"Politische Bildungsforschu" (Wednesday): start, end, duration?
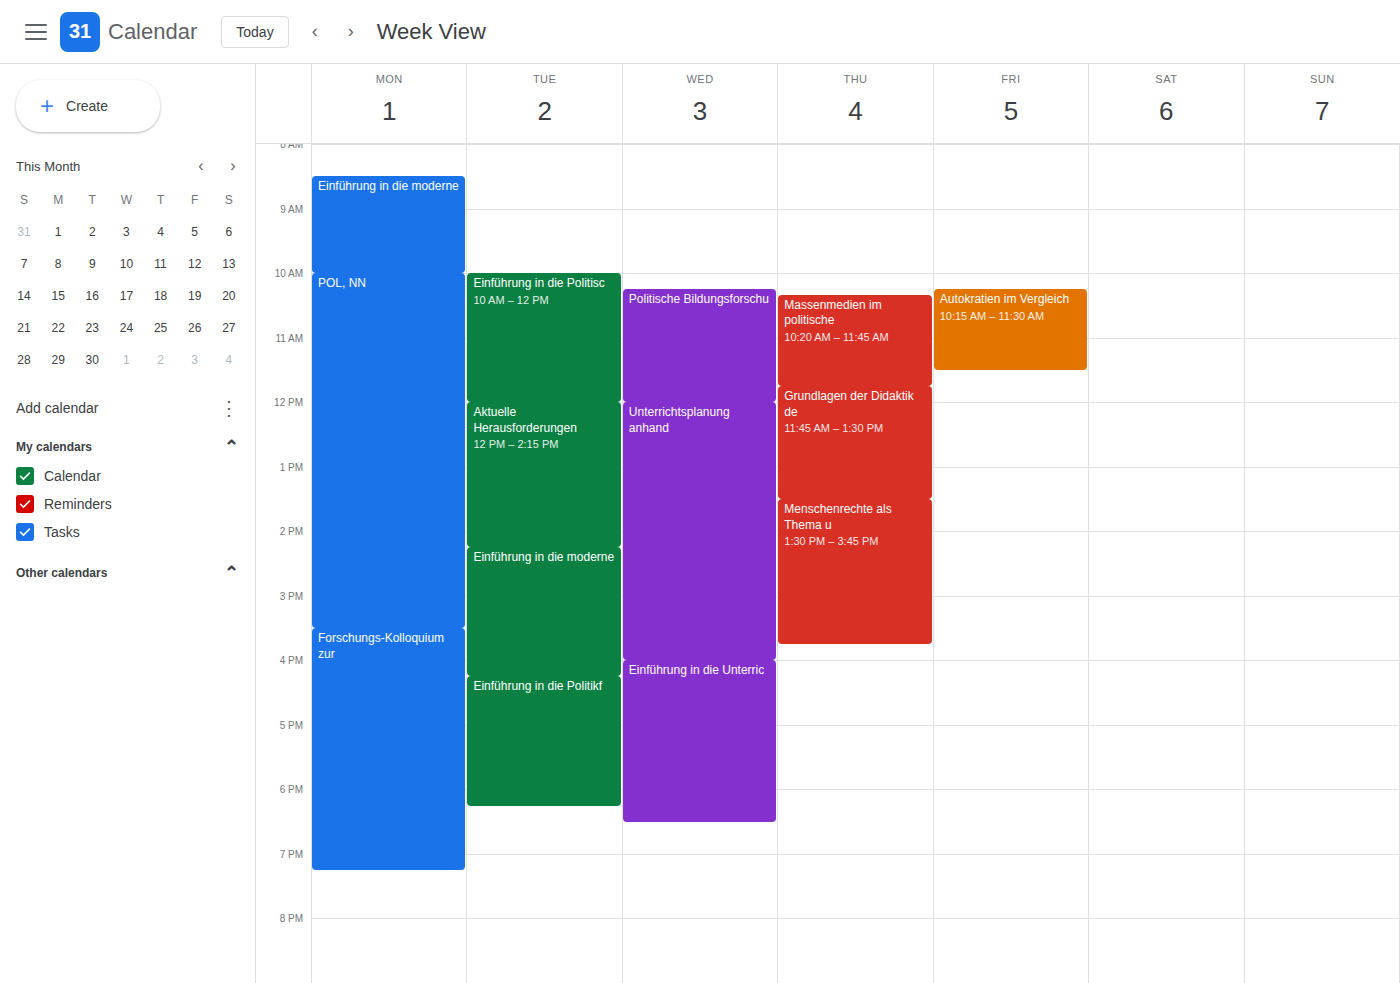
10:15 AM to 12:00 PM, 1 hour 45 minutes